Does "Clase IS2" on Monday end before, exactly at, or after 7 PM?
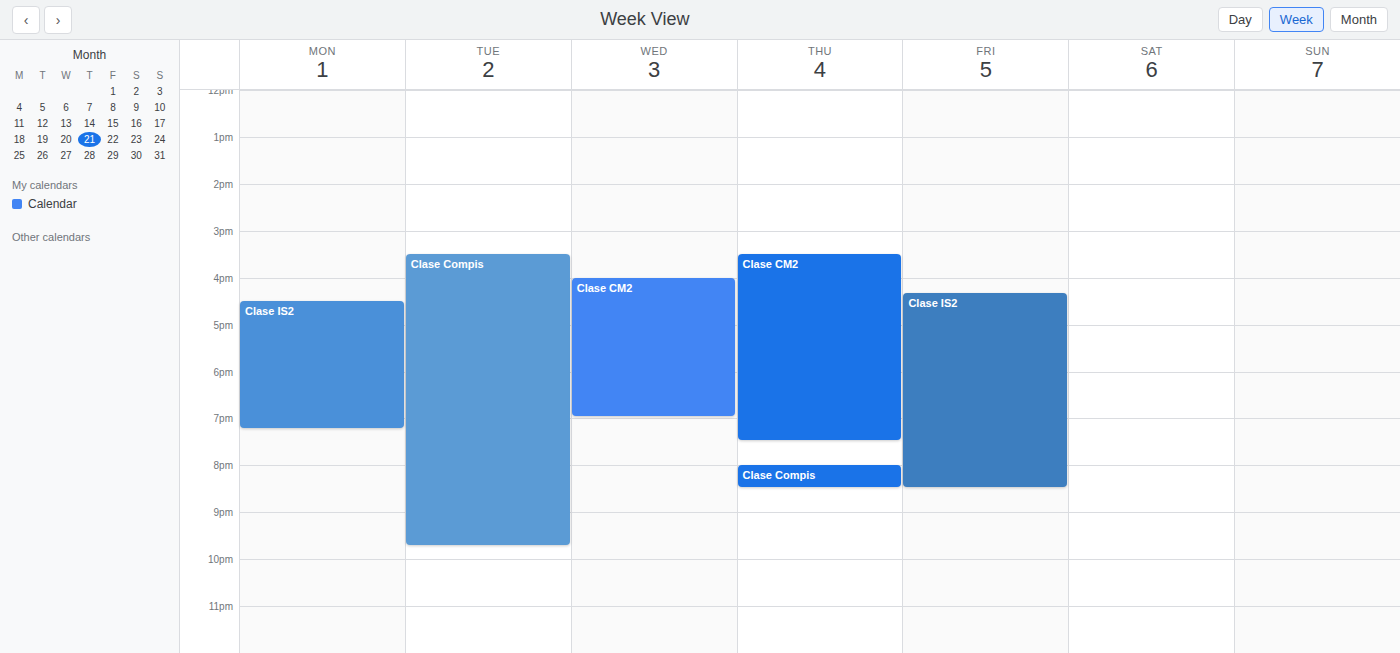
7:15 PM -- after 7 PM, 15 minutes below the 7 PM line.